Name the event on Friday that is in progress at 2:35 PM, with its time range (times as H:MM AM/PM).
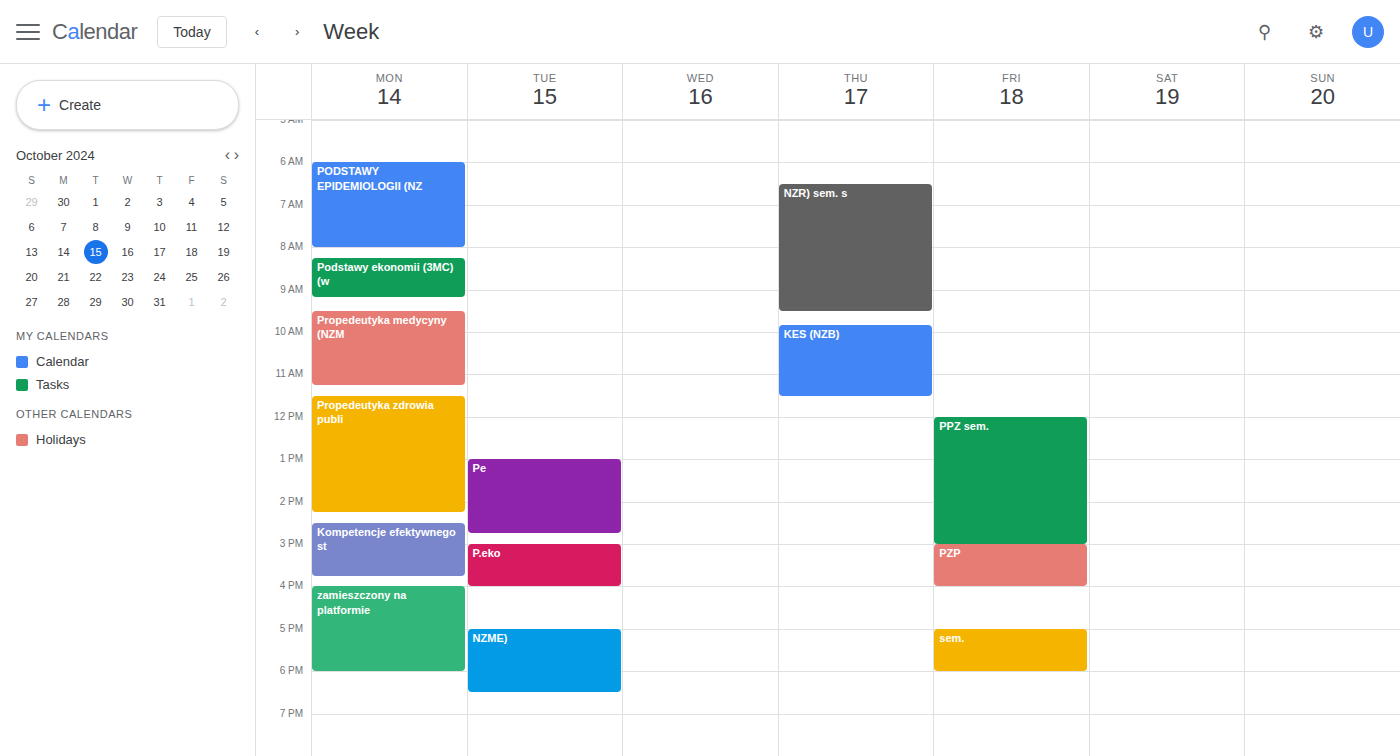
"PPZ sem.", 12:00 PM to 3:00 PM